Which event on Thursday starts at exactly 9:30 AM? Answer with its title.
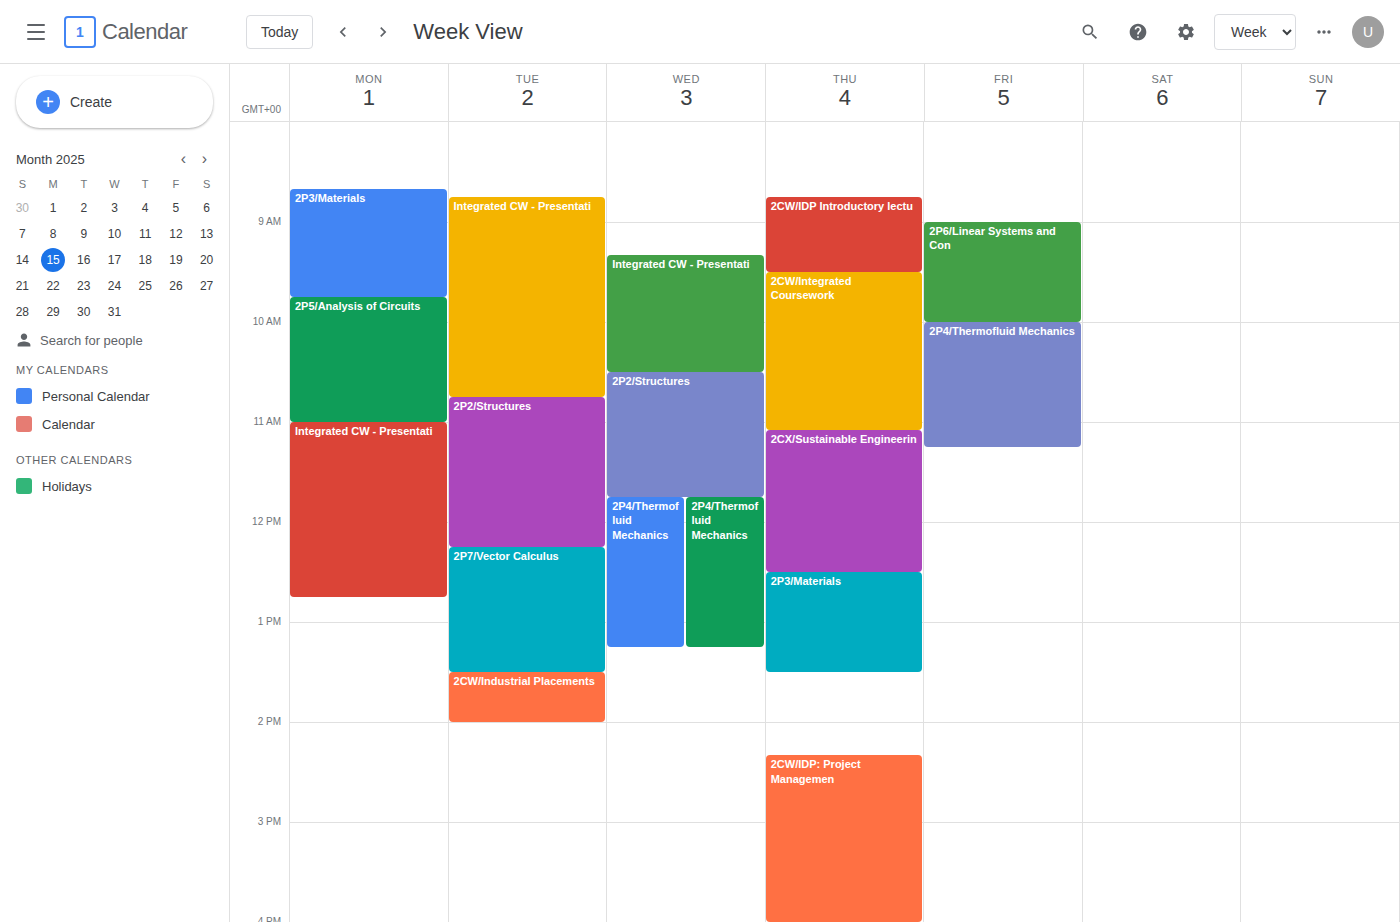
"2CW/Integrated Coursework"